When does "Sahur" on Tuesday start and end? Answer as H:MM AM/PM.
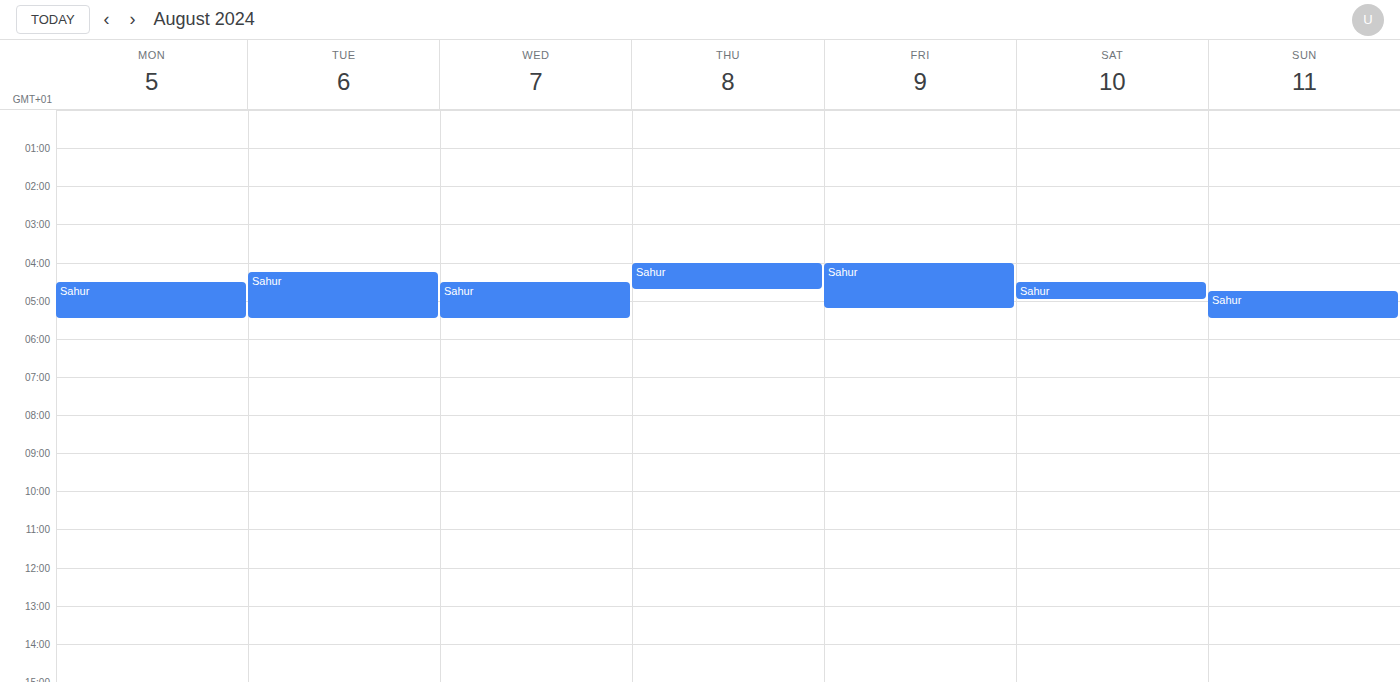
4:15 AM to 5:30 AM